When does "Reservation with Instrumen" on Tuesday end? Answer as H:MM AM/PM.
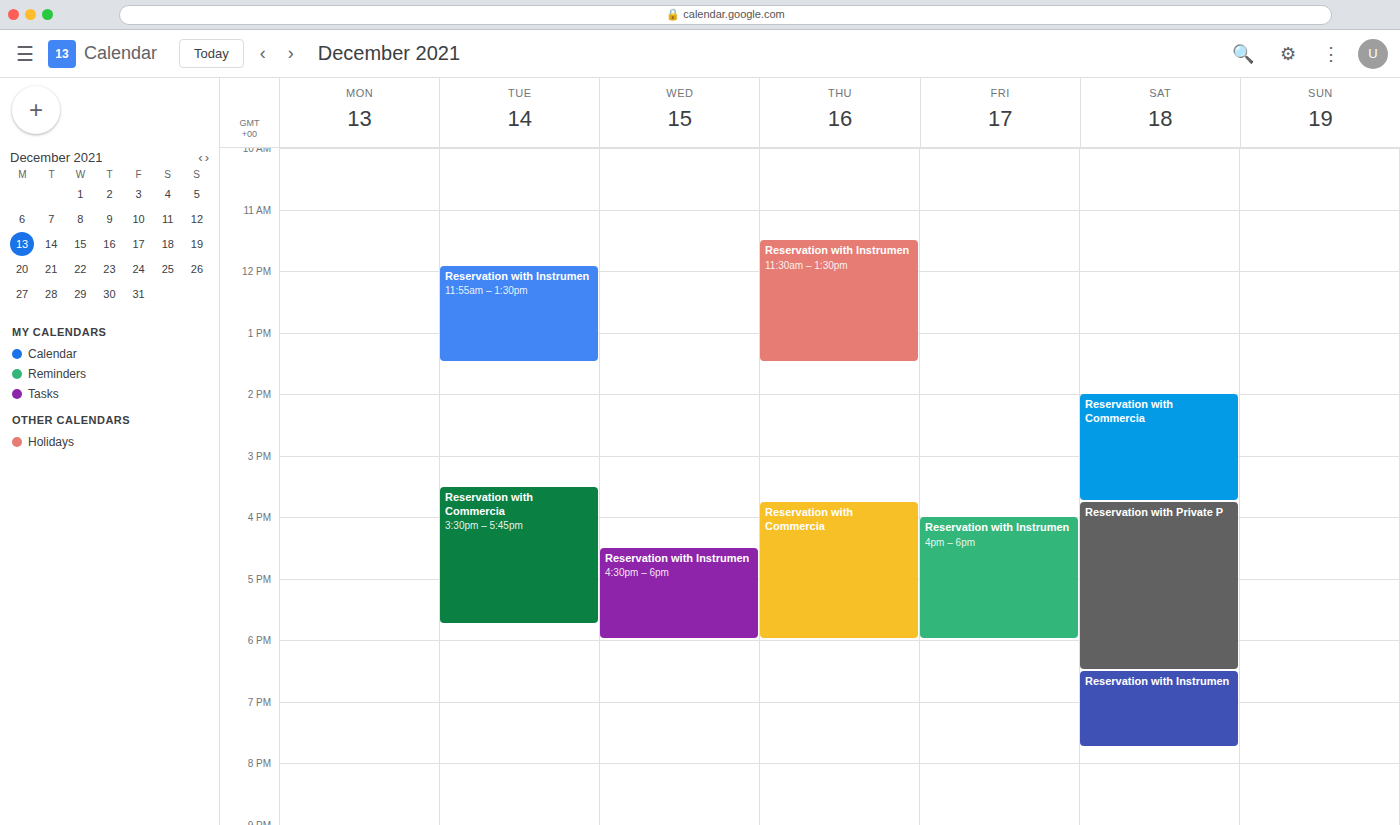
1:30 PM